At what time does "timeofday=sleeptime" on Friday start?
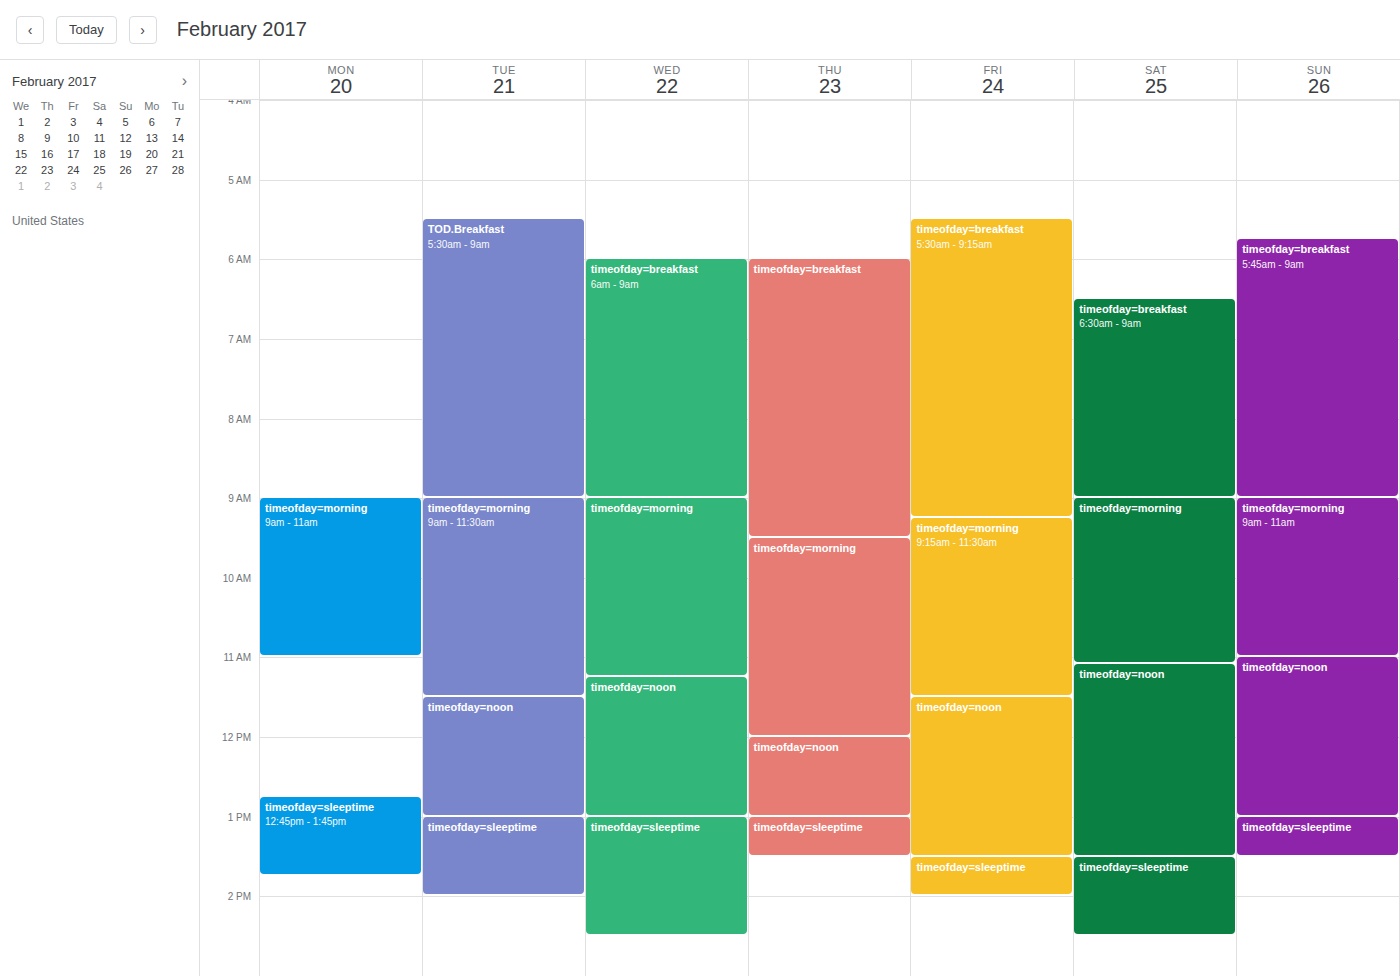
1:30 PM